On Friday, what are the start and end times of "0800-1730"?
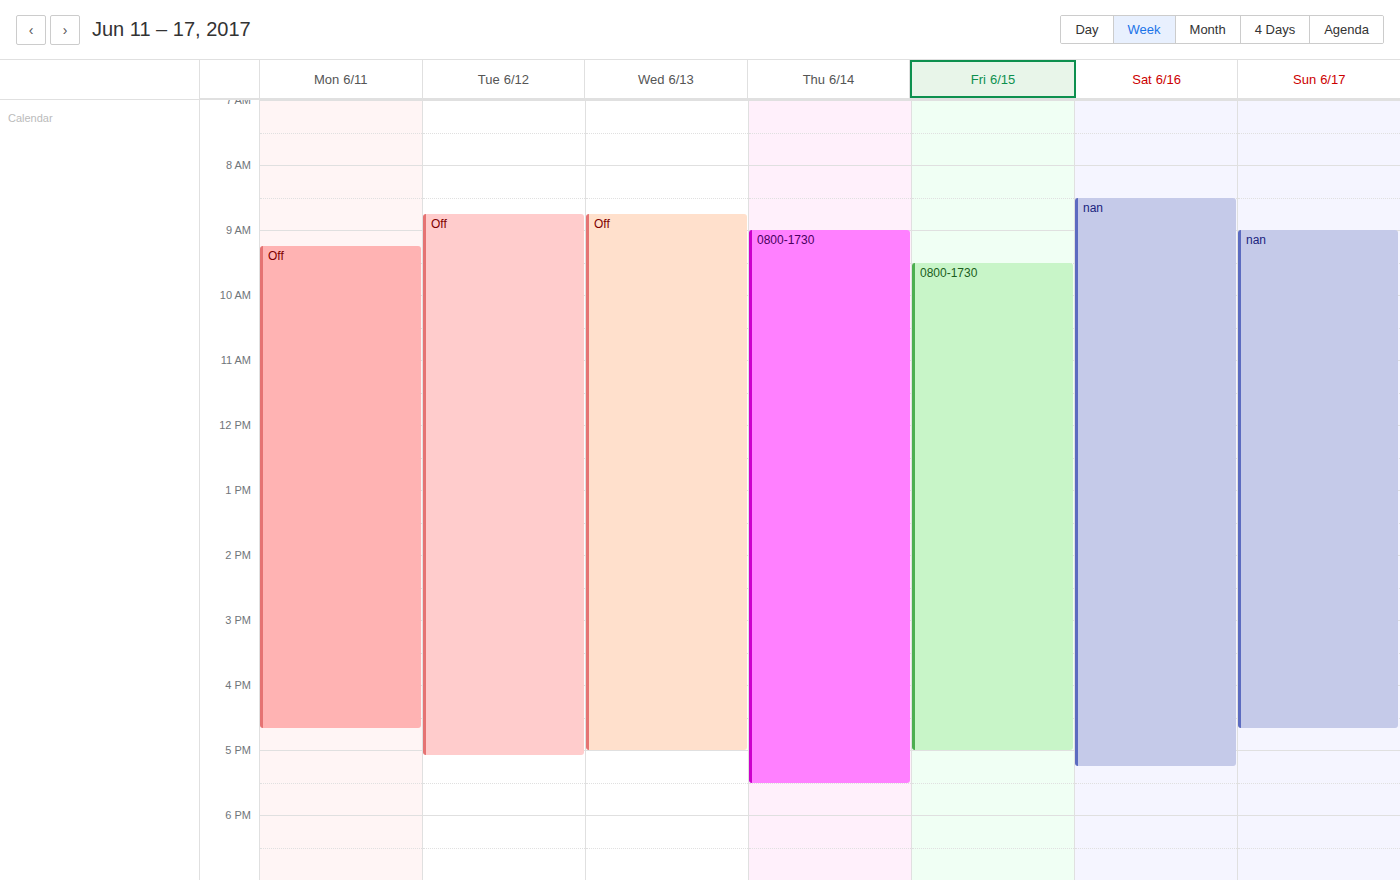
09:30 to 17:00